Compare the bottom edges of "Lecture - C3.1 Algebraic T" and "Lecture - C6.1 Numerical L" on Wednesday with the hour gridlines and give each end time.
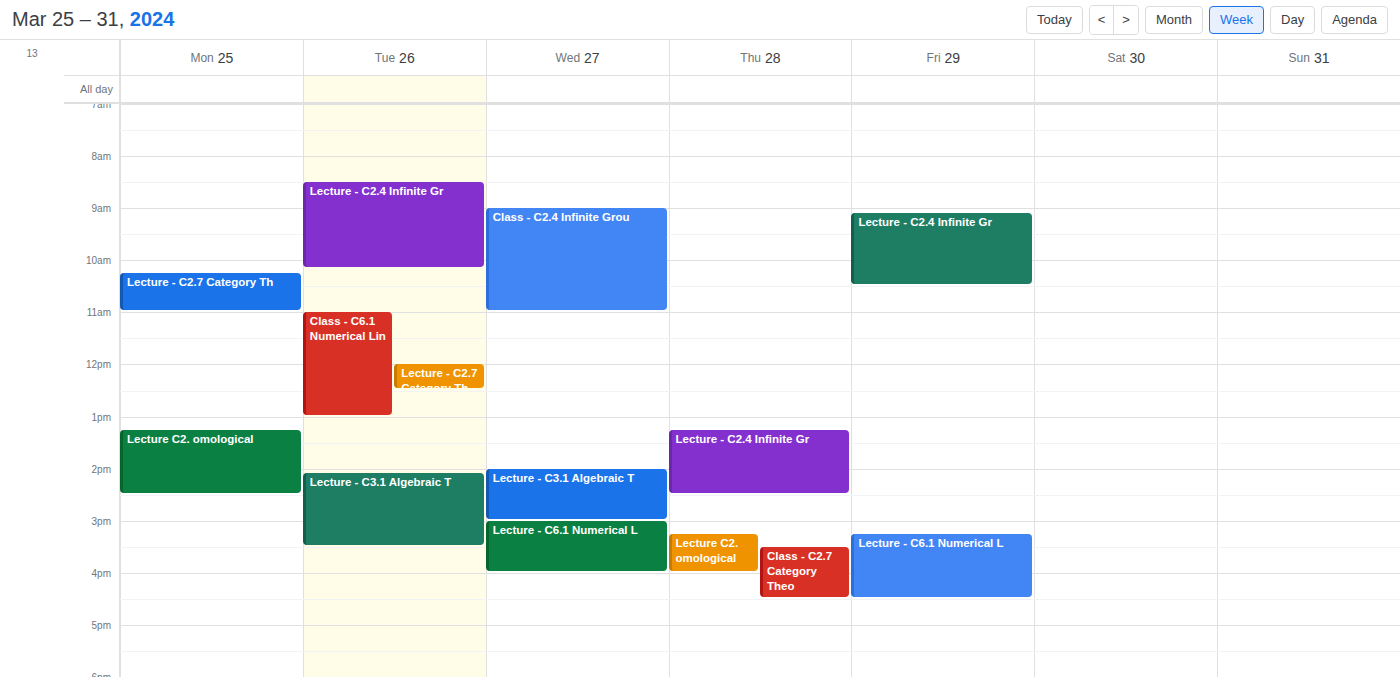
"Lecture - C3.1 Algebraic T": 3:00 PM, exactly on the 3 PM line. "Lecture - C6.1 Numerical L": 4:00 PM, exactly on the 4 PM line.